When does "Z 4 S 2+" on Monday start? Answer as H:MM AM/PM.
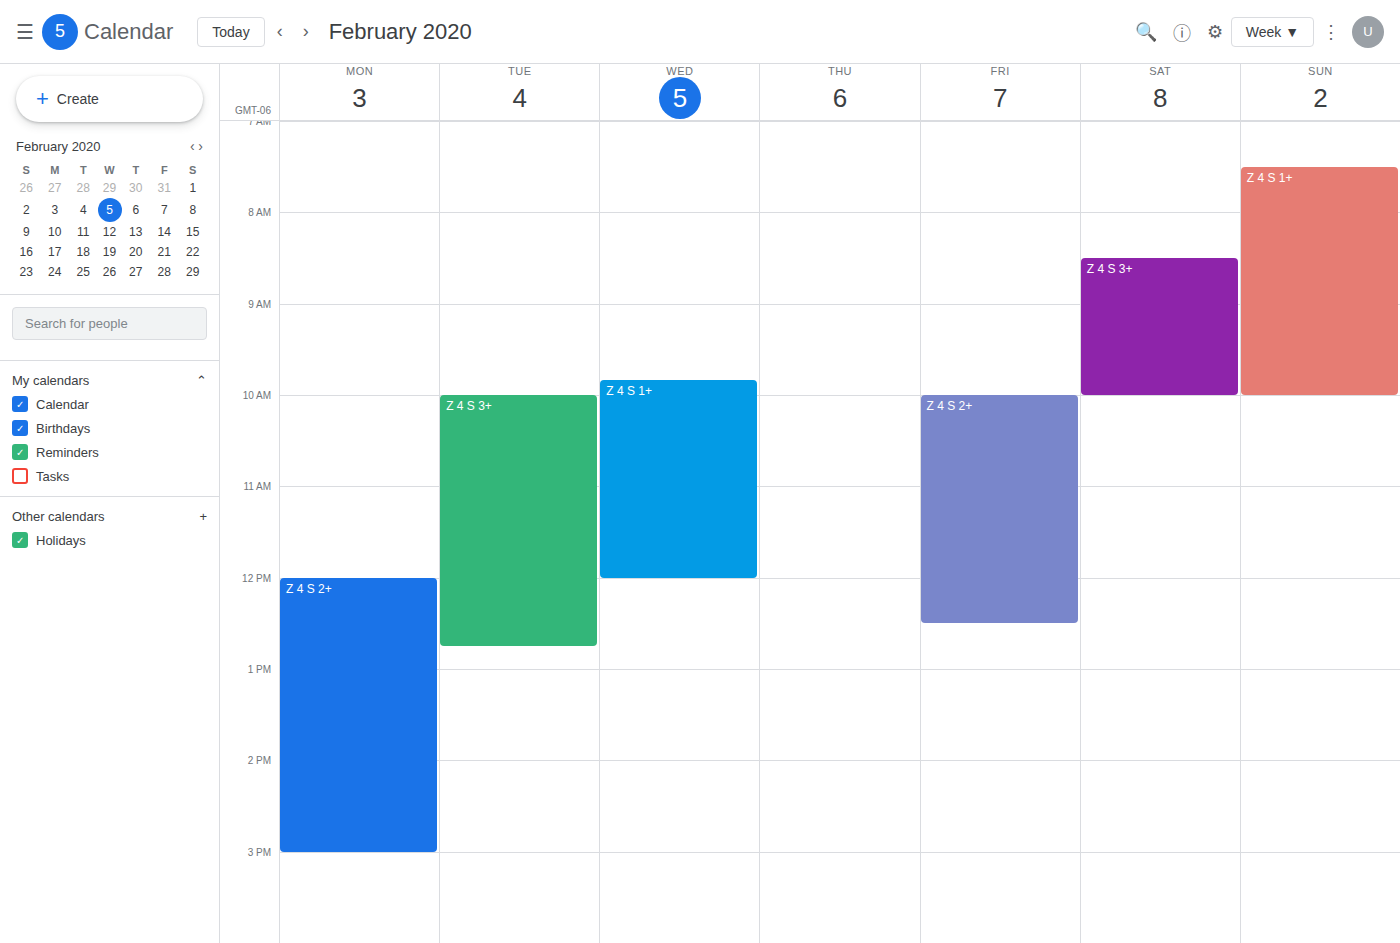
12:00 PM